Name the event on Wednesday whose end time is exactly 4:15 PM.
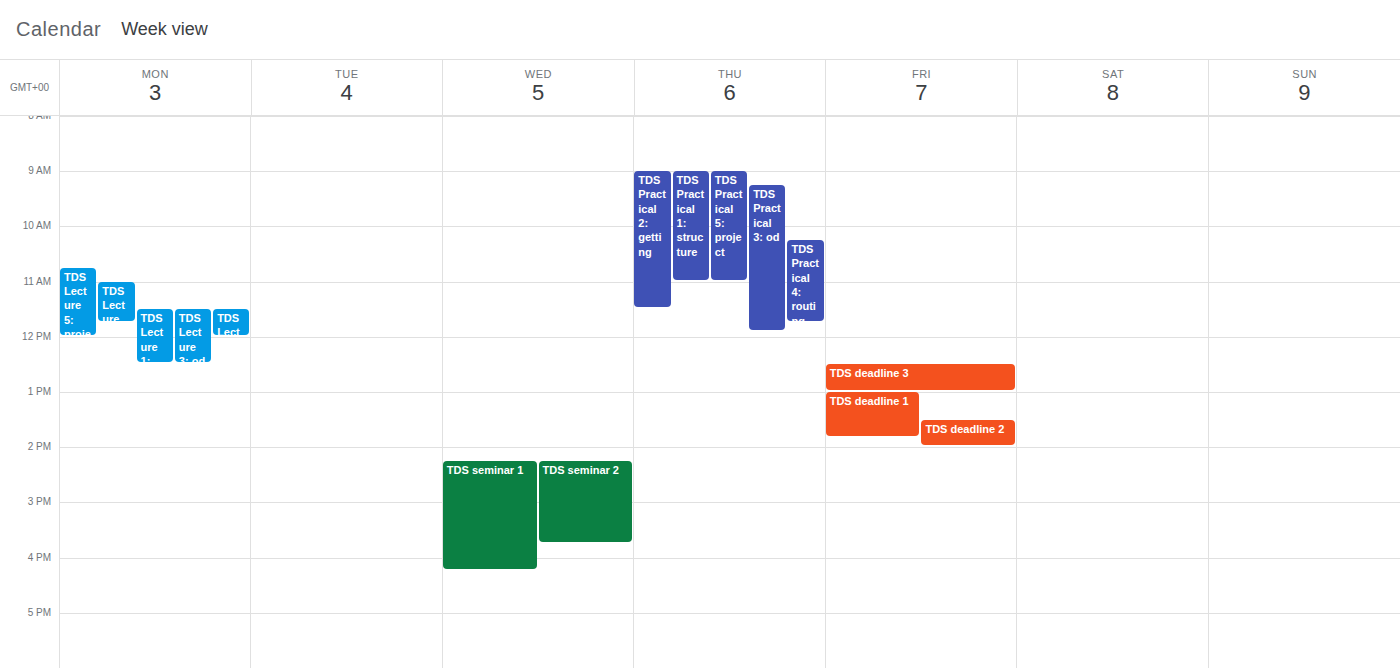
"TDS seminar 1"